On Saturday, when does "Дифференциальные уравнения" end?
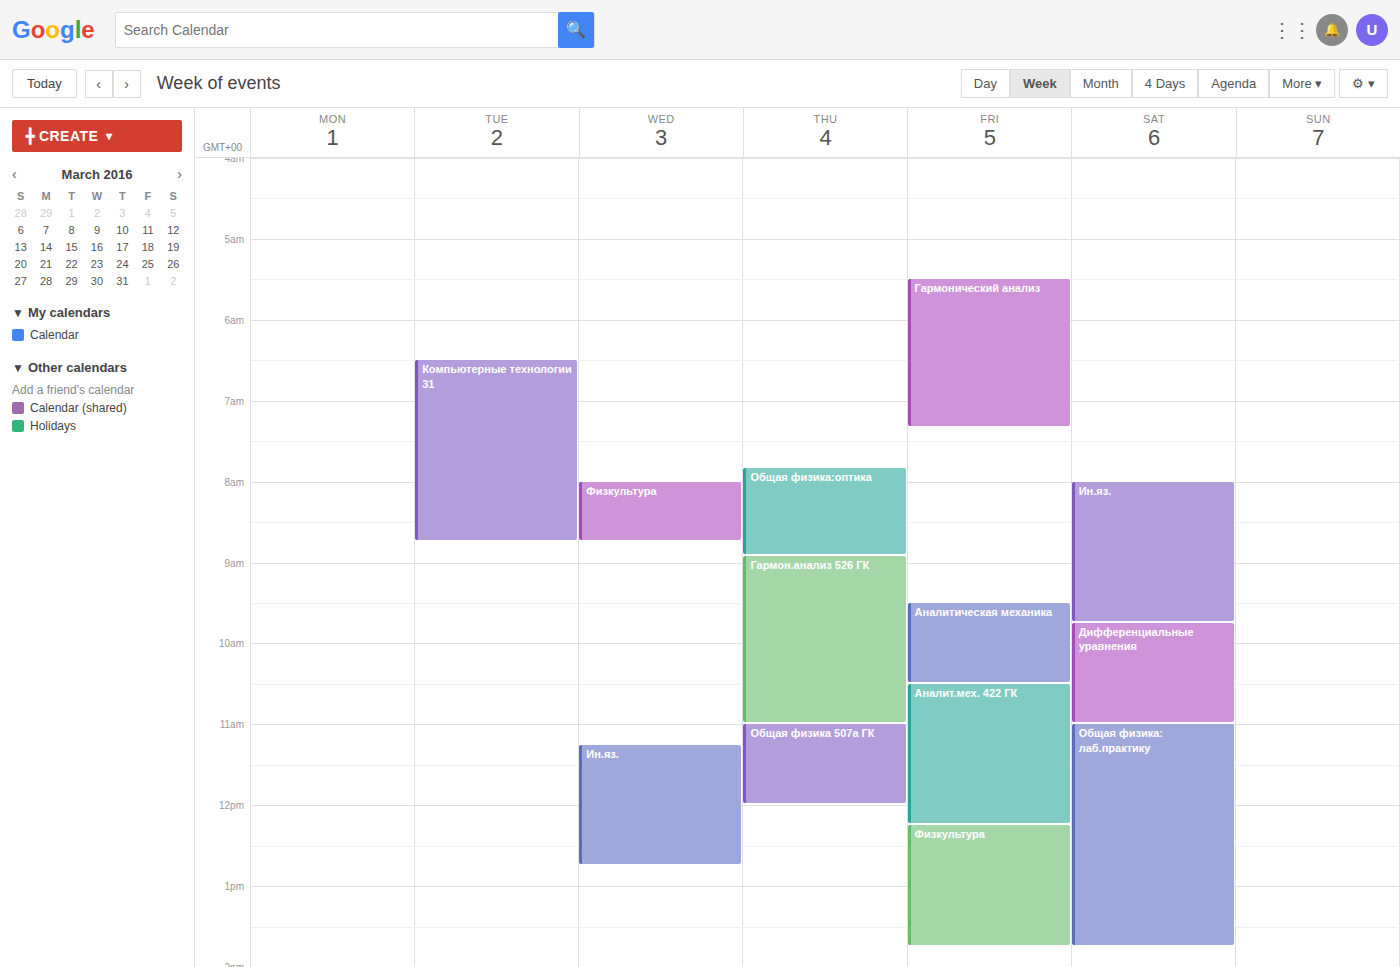
11:00 AM